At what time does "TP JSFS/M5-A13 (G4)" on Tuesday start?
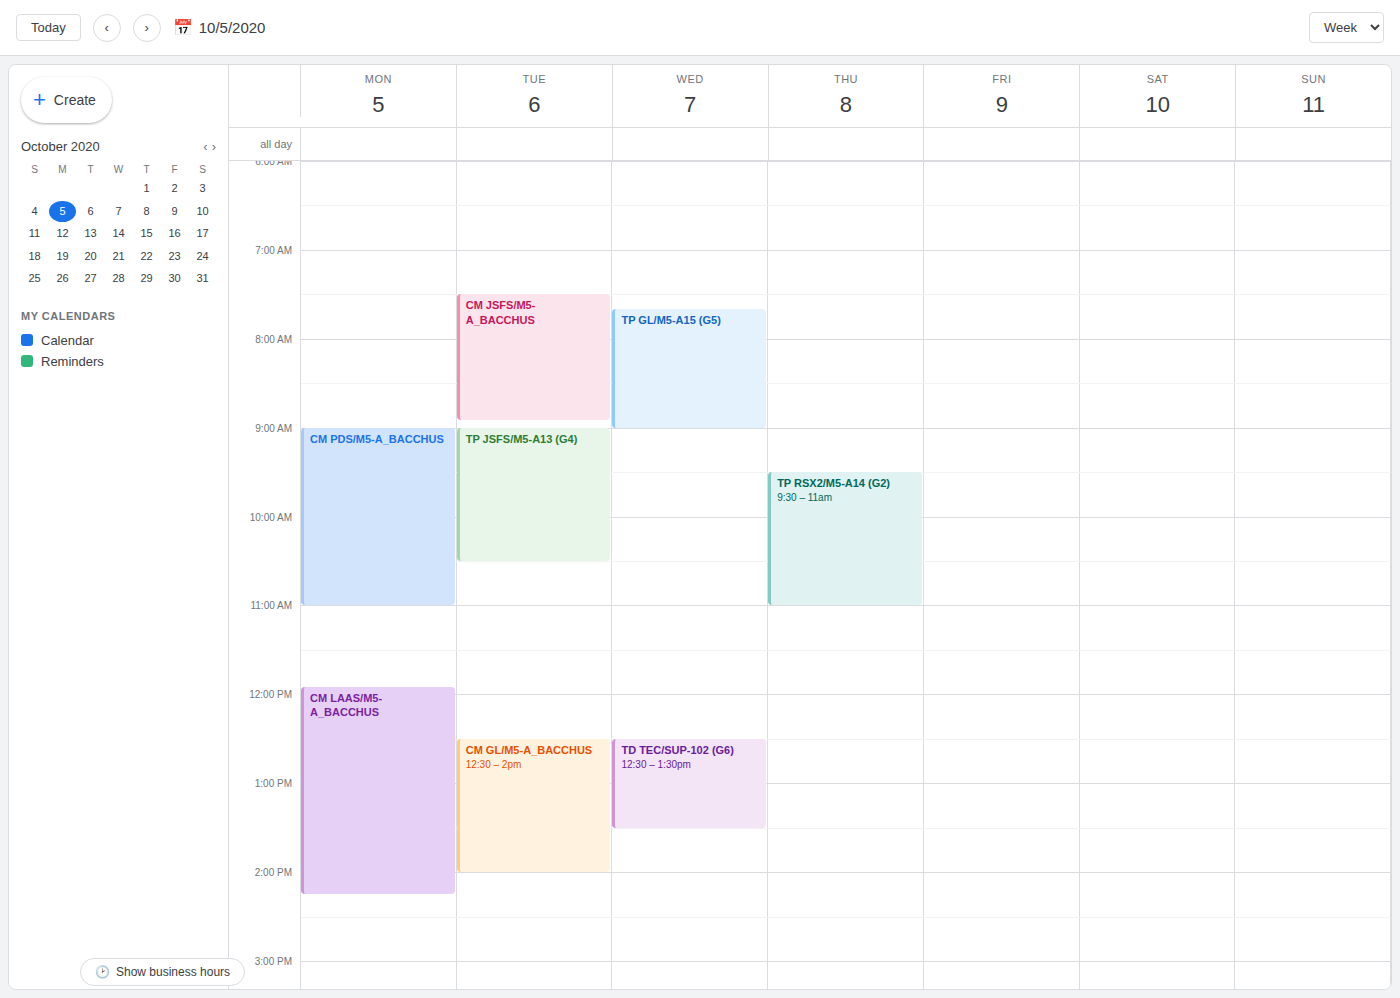
9:00 AM